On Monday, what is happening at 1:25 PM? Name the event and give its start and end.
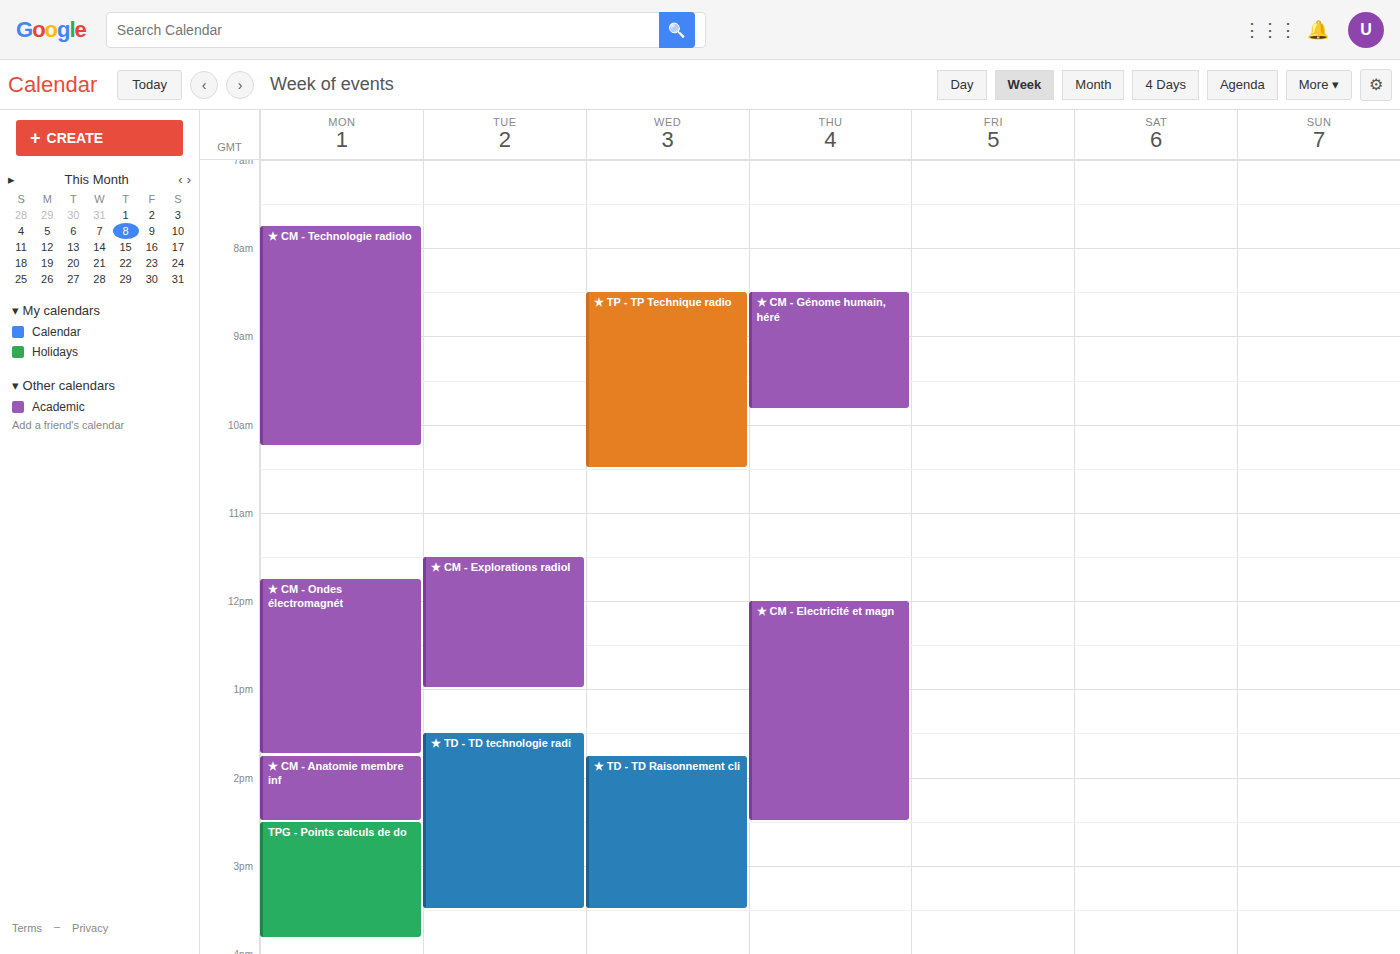
"★ CM - Ondes électromagnét", 11:45 AM to 1:45 PM